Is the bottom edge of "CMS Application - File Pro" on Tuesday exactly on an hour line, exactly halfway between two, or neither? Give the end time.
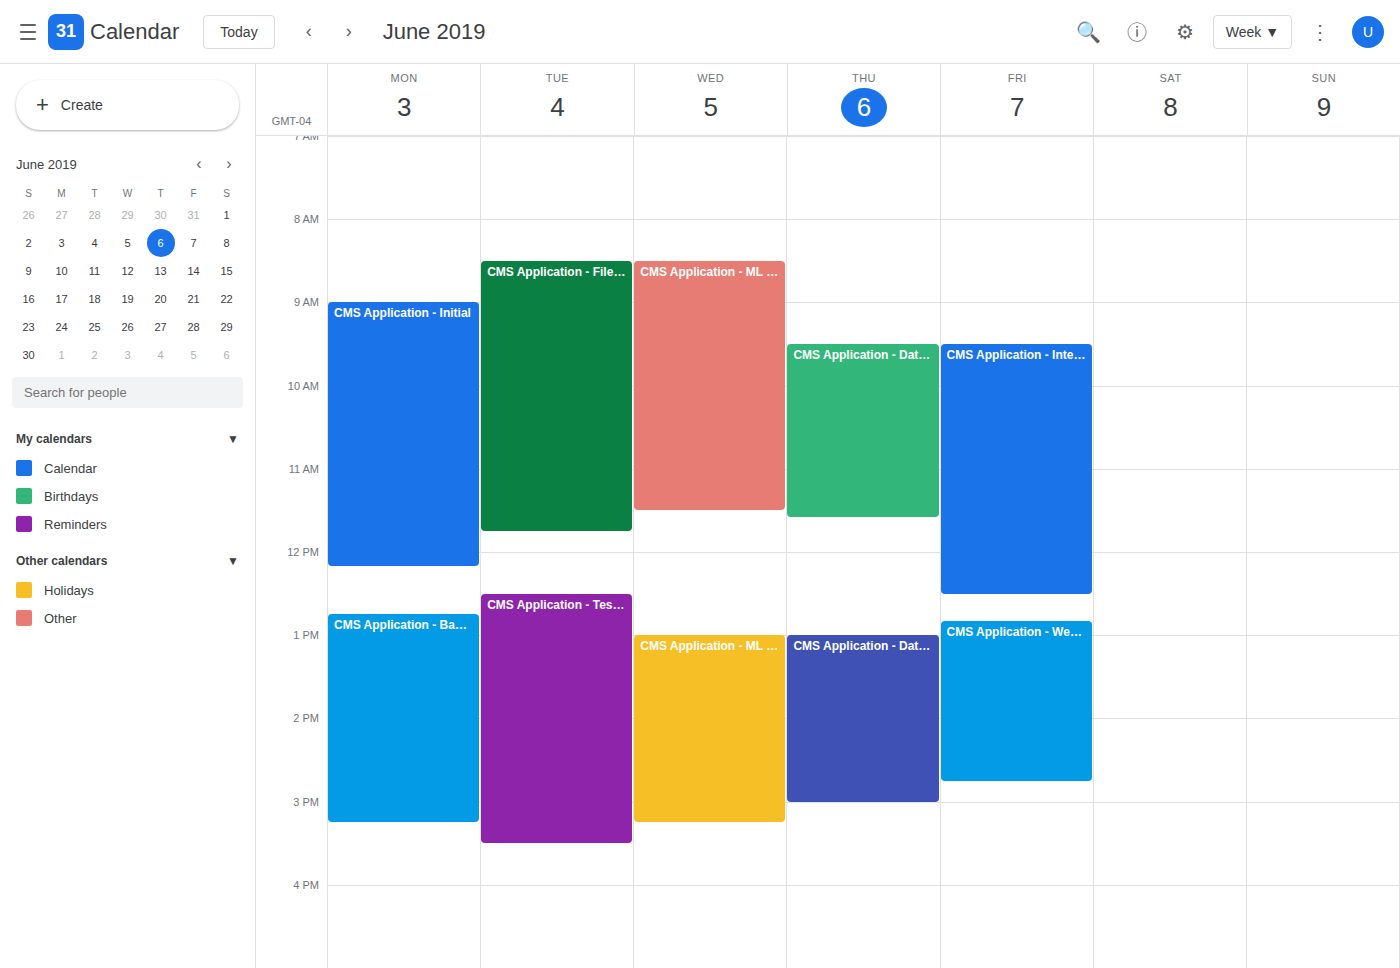
11:45 AM -- neither: three quarters of the way from the 11 AM line to the 12 PM line.